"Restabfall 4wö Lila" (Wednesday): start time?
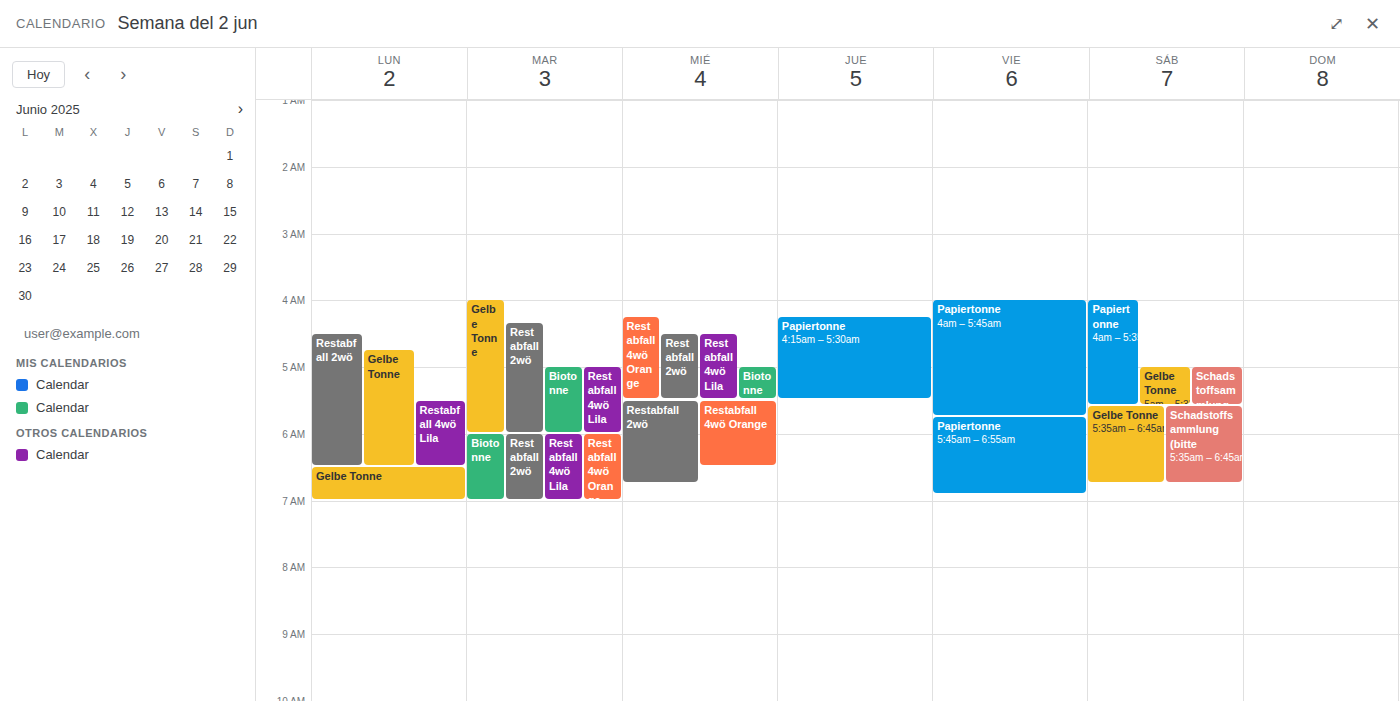
4:30 AM